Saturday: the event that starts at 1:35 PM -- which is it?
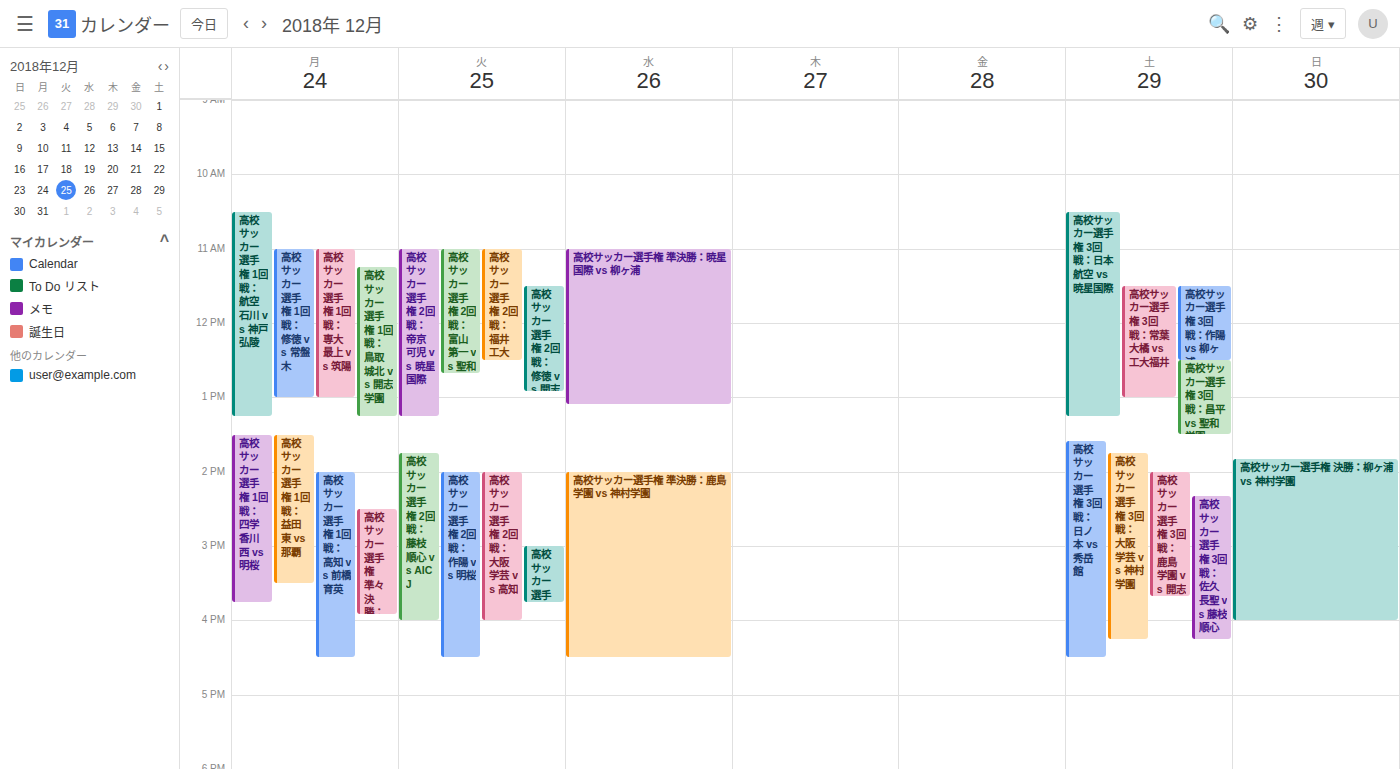
"高校サッカー選手権 3回戦：日ノ本 vs 秀岳館"